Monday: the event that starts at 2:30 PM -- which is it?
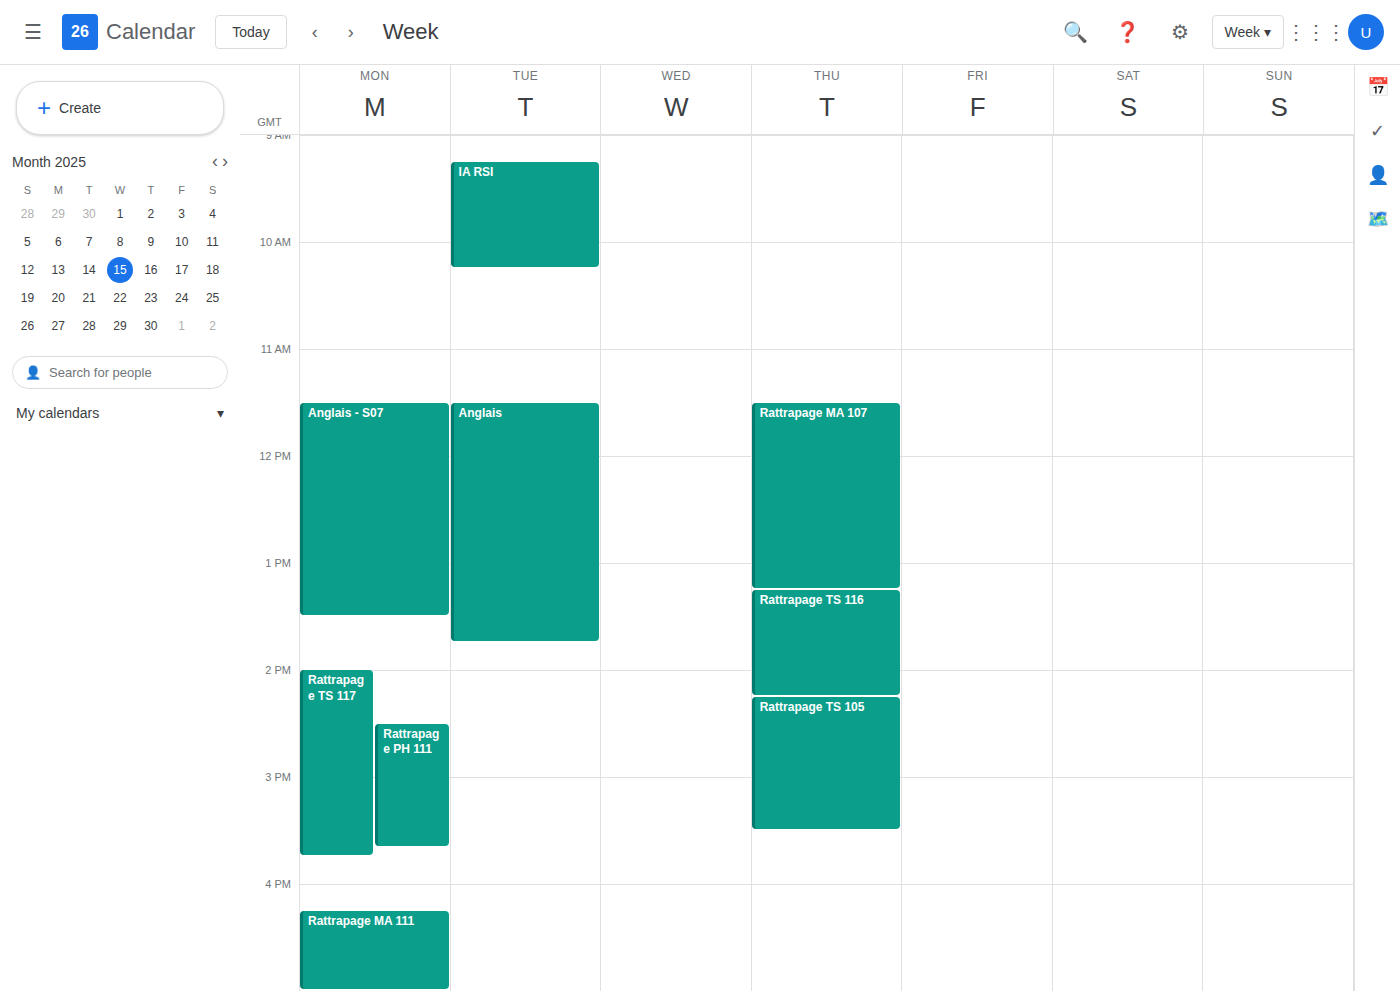
"Rattrapage PH 111"